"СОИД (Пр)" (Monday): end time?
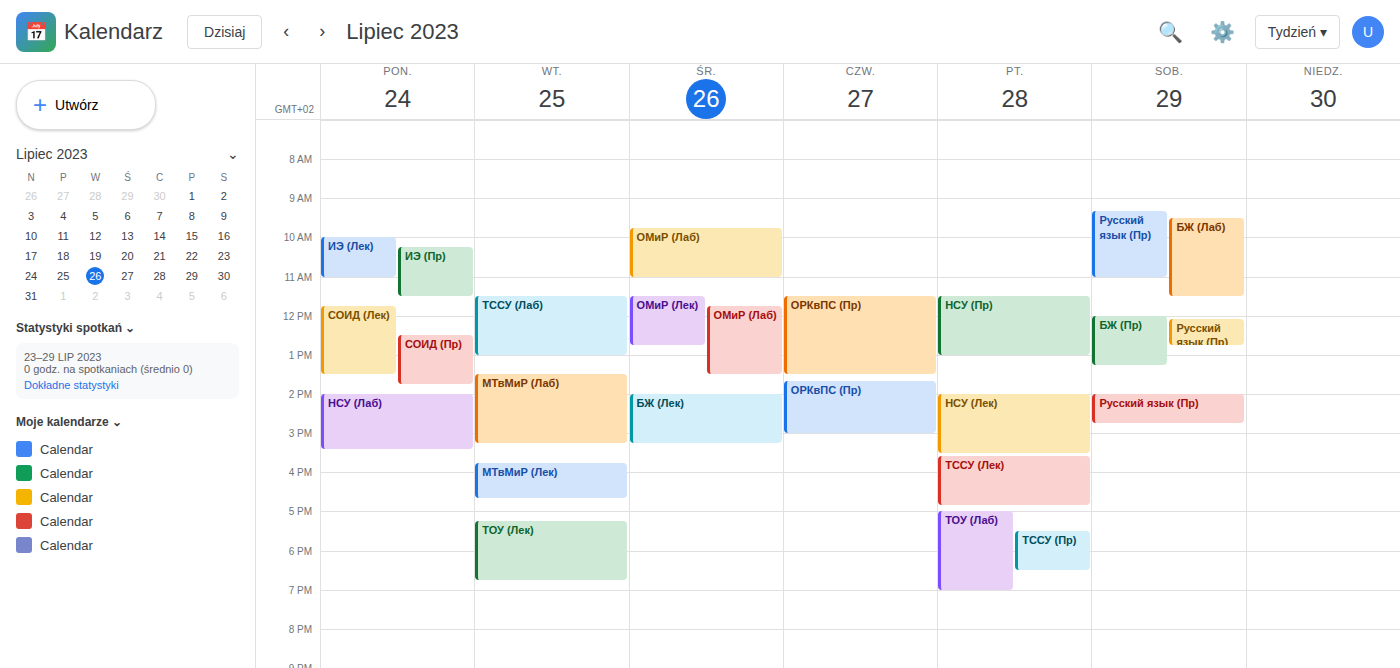
1:45 PM